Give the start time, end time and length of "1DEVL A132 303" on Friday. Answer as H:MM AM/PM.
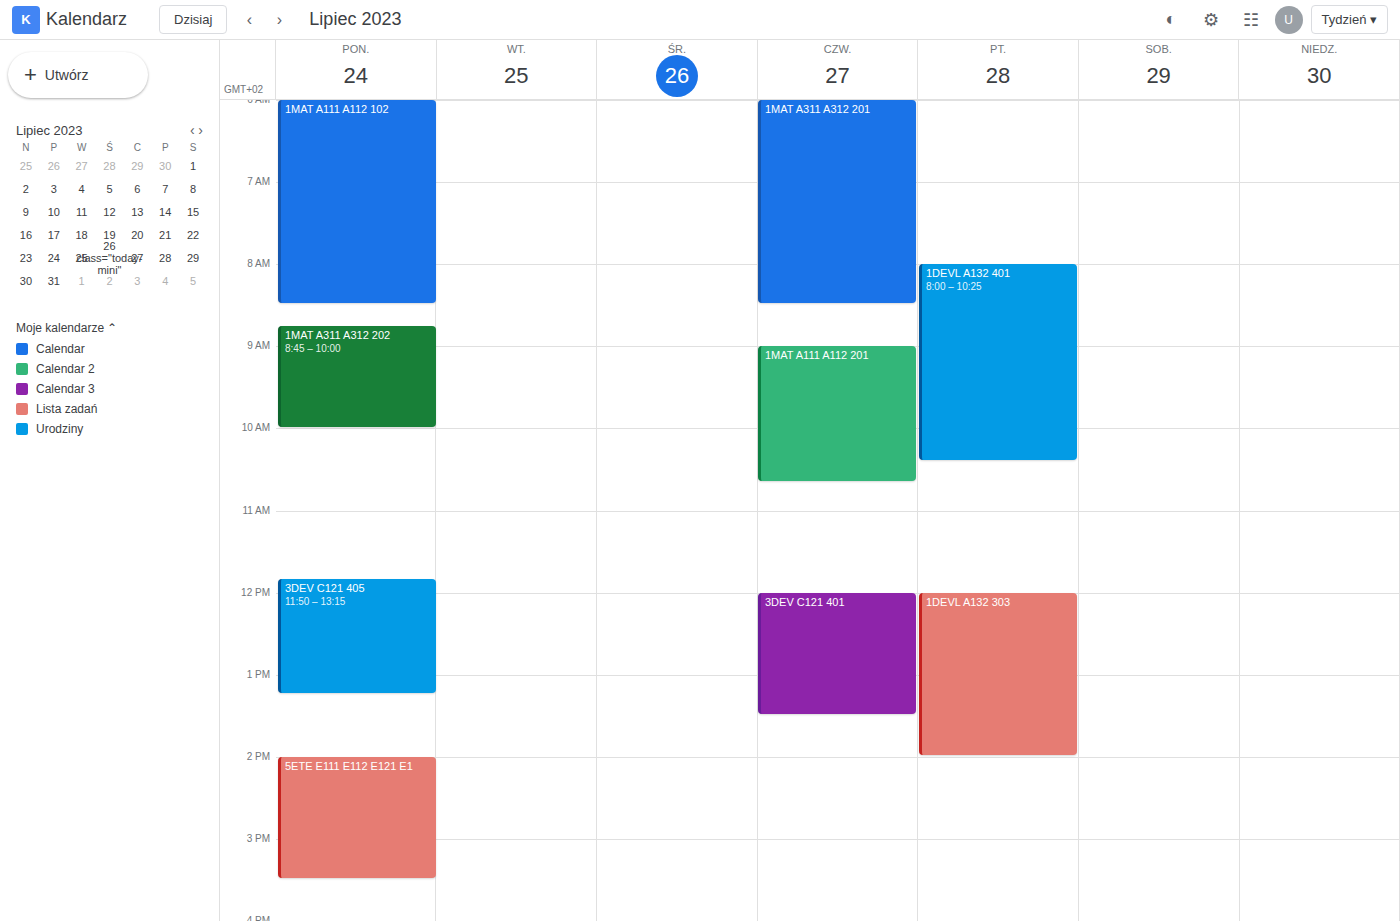
12:00 PM to 2:00 PM, 2 hours